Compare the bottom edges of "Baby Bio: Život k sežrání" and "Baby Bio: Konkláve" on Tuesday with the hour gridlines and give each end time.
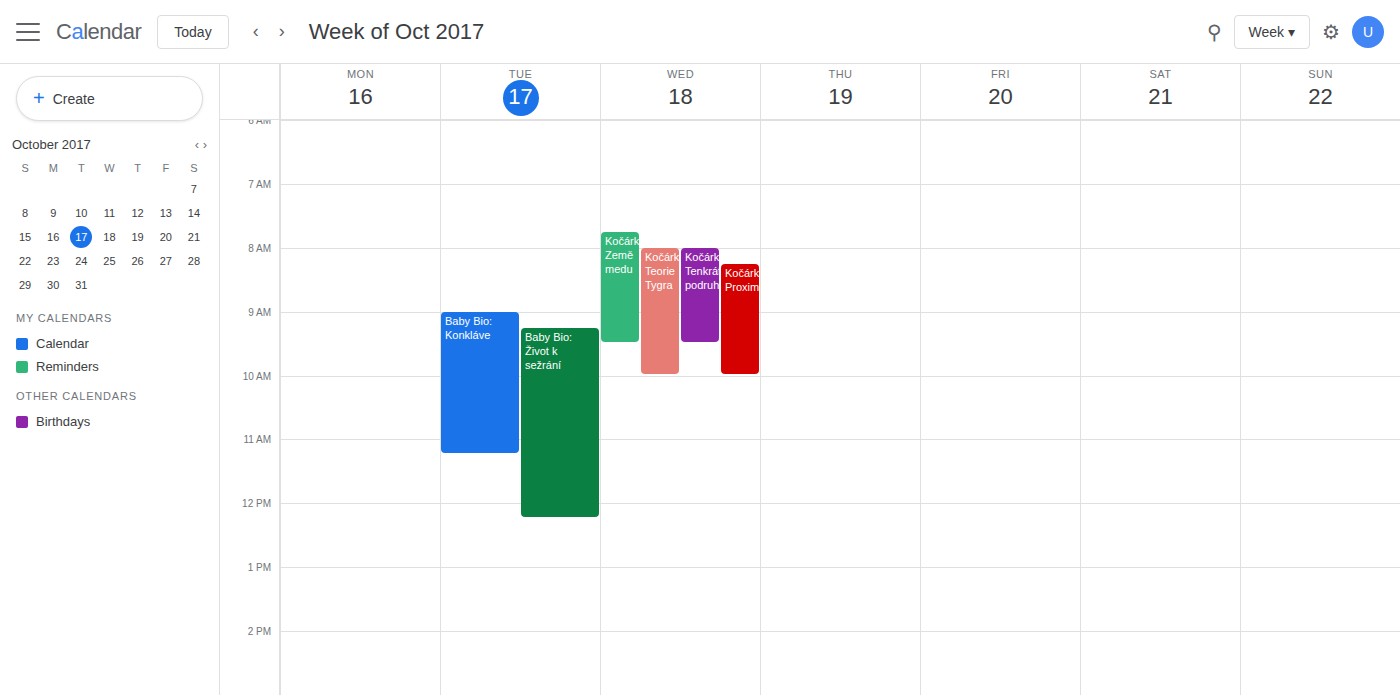
"Baby Bio: Život k sežrání": 12:15 PM, neither: a quarter of the way from the 12 PM line to the 1 PM line. "Baby Bio: Konkláve": 11:15 AM, neither: a quarter of the way from the 11 AM line to the 12 PM line.